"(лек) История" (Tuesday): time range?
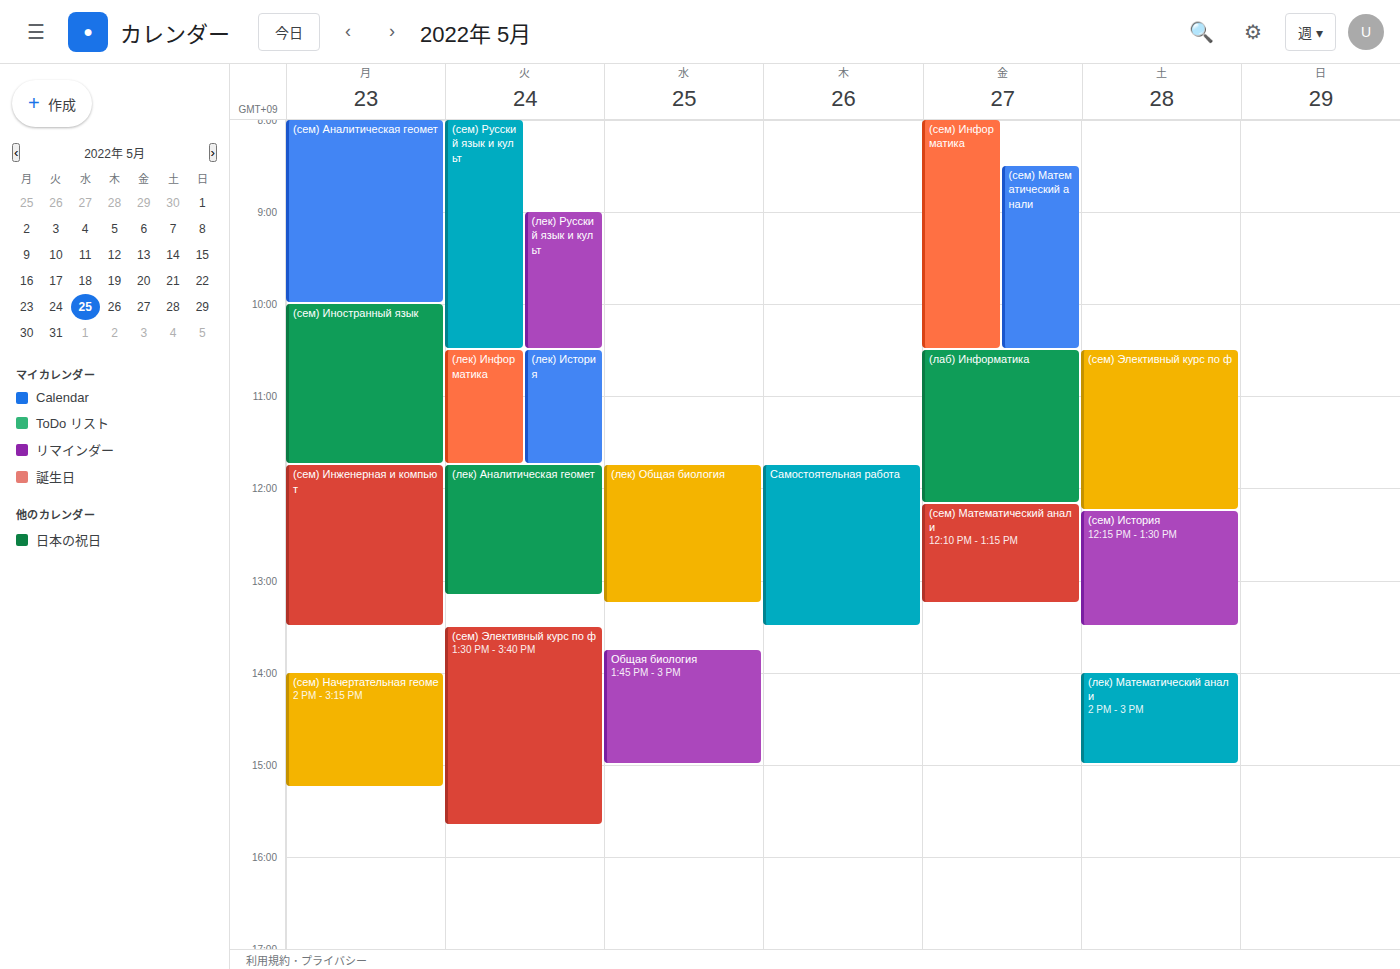
10:30 AM to 11:45 AM